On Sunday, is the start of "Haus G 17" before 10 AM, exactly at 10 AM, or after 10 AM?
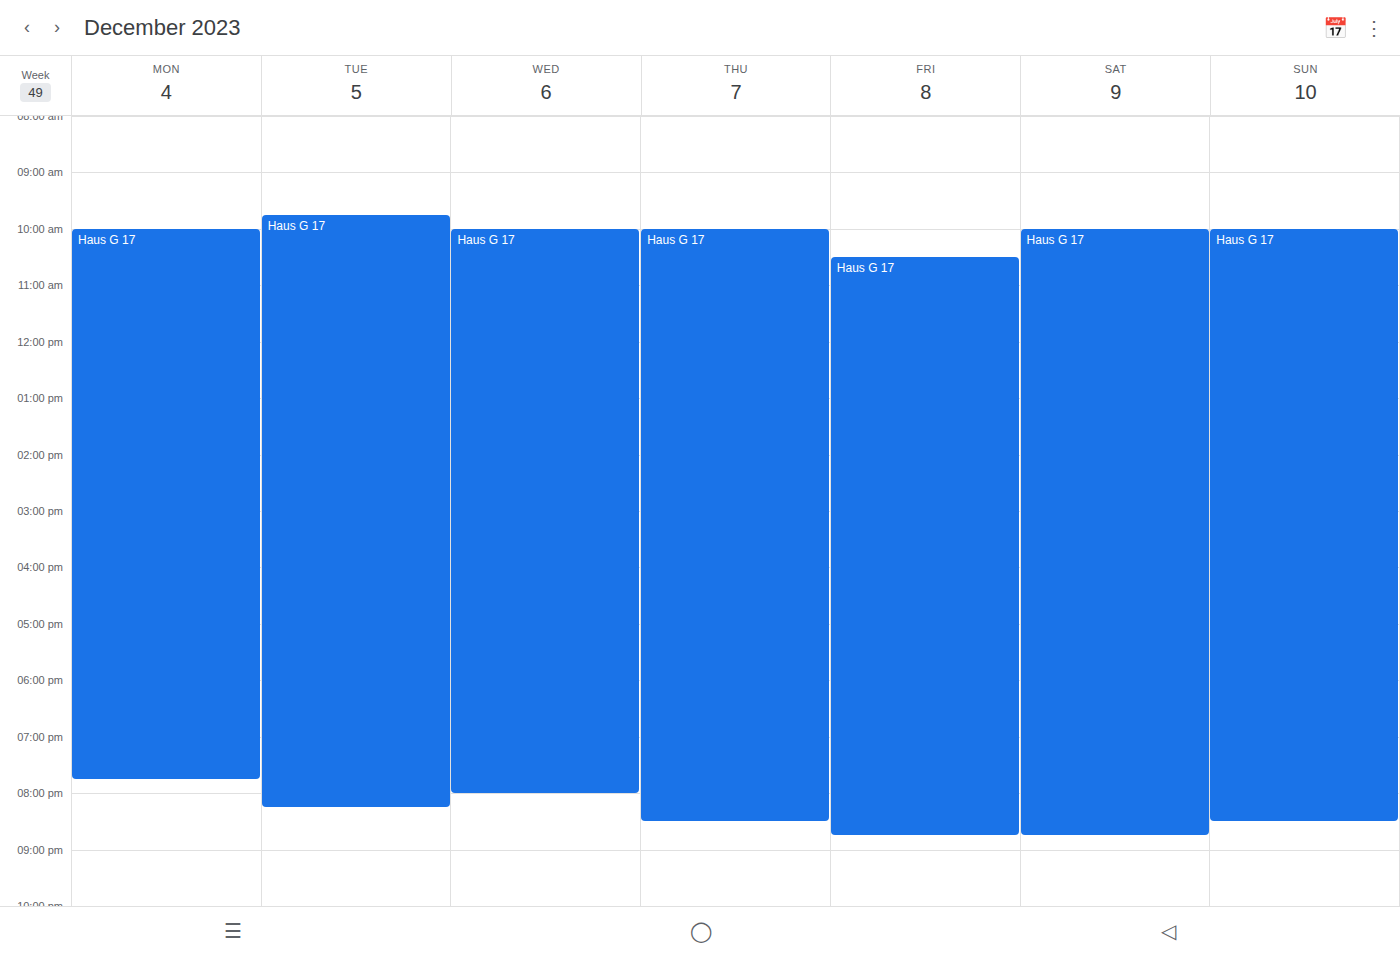
10:00 AM -- exactly at 10 AM, on the 10 AM line.